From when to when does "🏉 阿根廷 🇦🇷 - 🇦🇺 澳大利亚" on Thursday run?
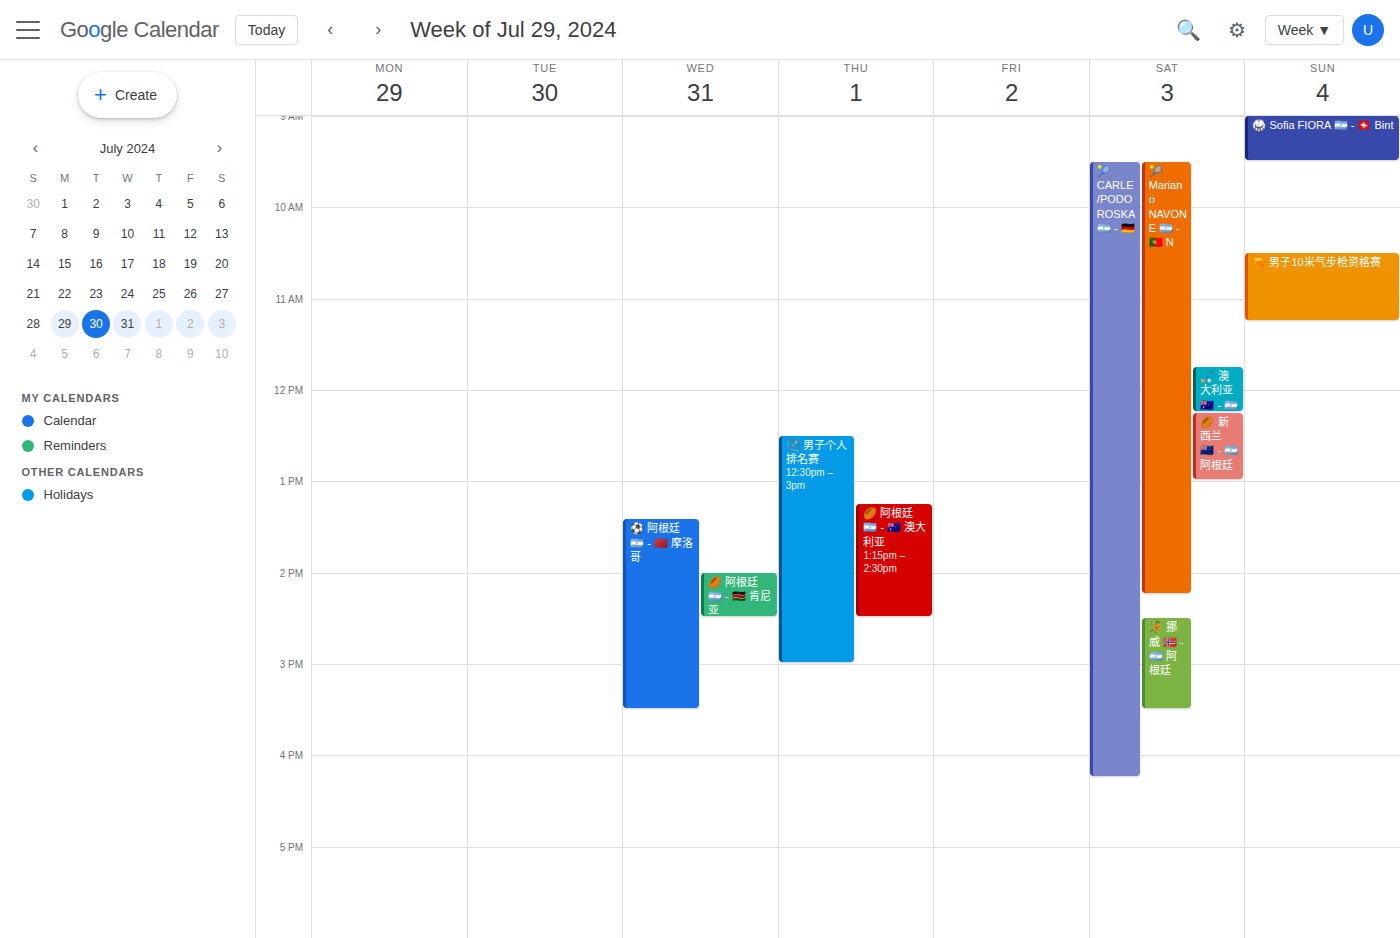
1:15 PM to 2:30 PM